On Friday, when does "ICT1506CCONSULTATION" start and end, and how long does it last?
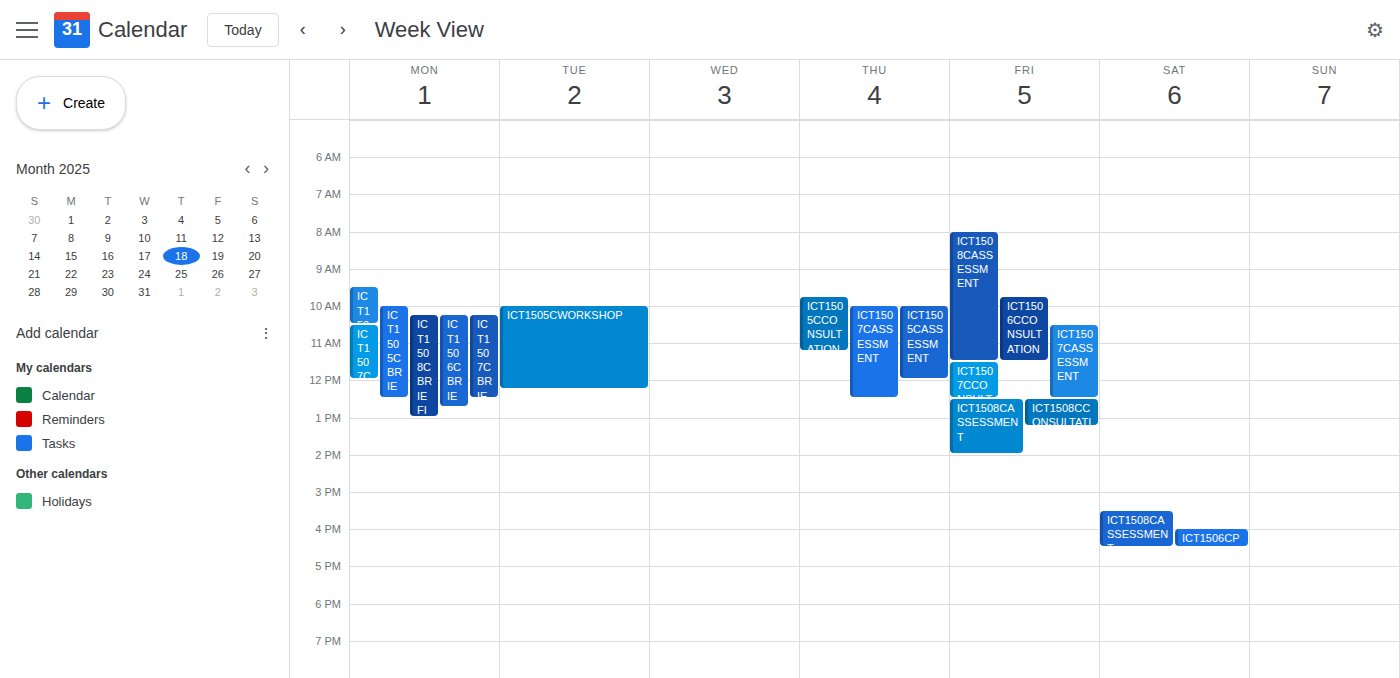
9:45 AM to 11:30 AM, 1 hour 45 minutes